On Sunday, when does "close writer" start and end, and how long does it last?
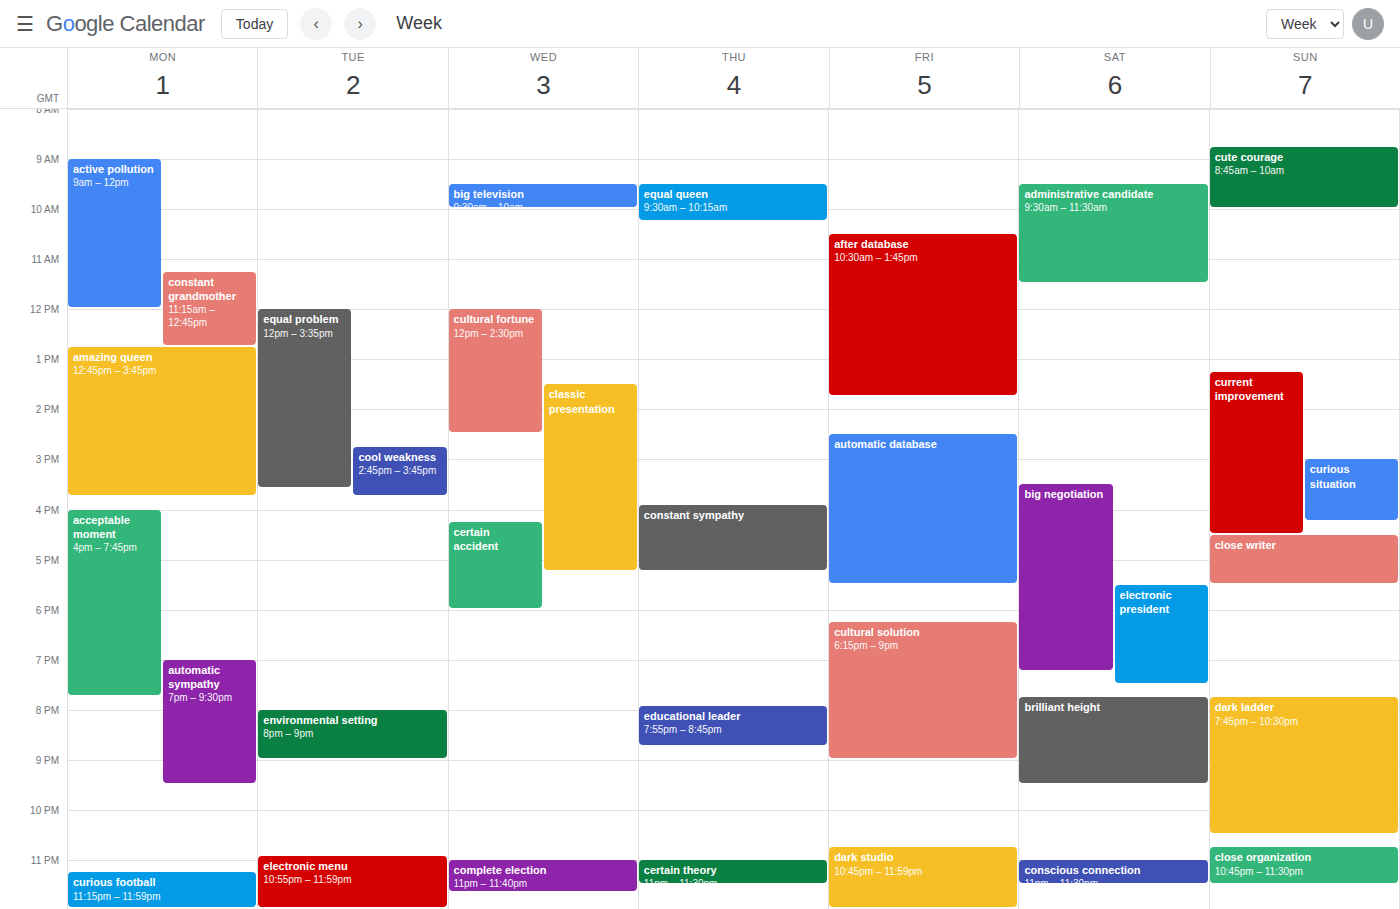
4:30 PM to 5:30 PM, 1 hour